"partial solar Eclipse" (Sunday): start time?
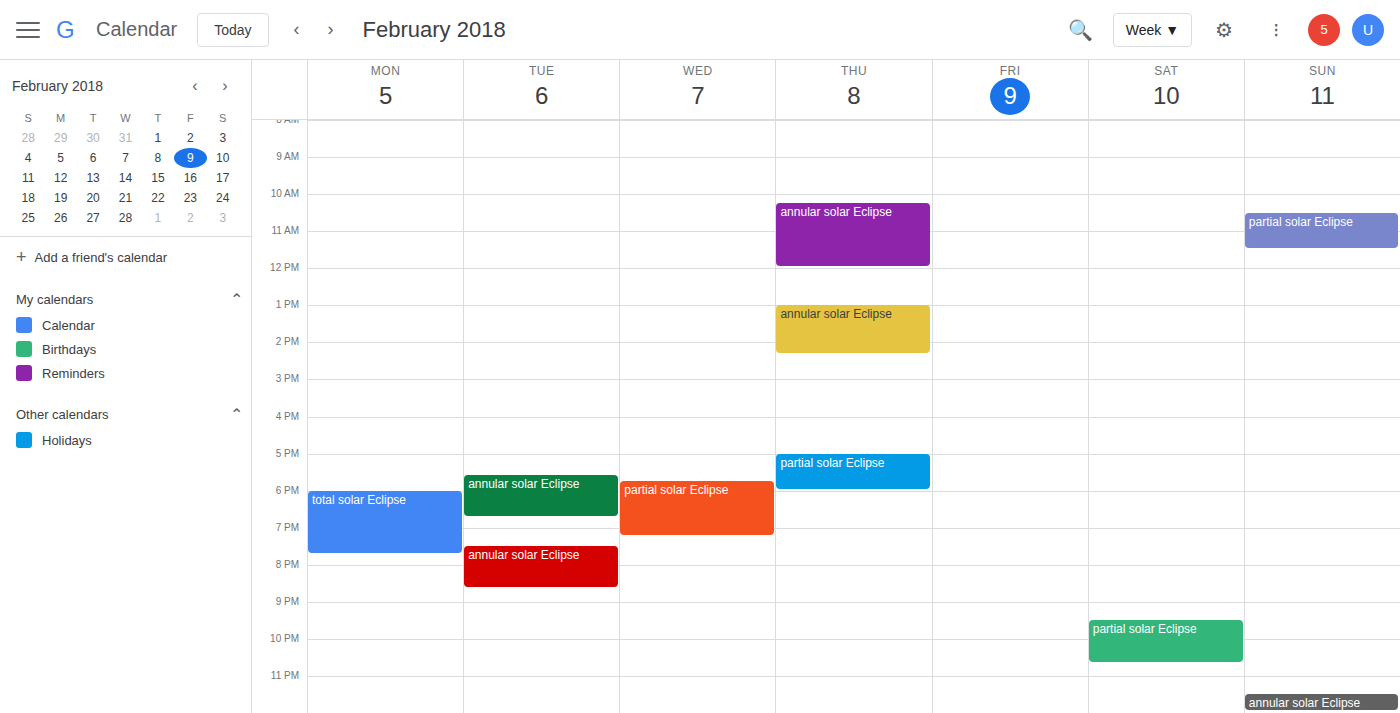
10:30 AM